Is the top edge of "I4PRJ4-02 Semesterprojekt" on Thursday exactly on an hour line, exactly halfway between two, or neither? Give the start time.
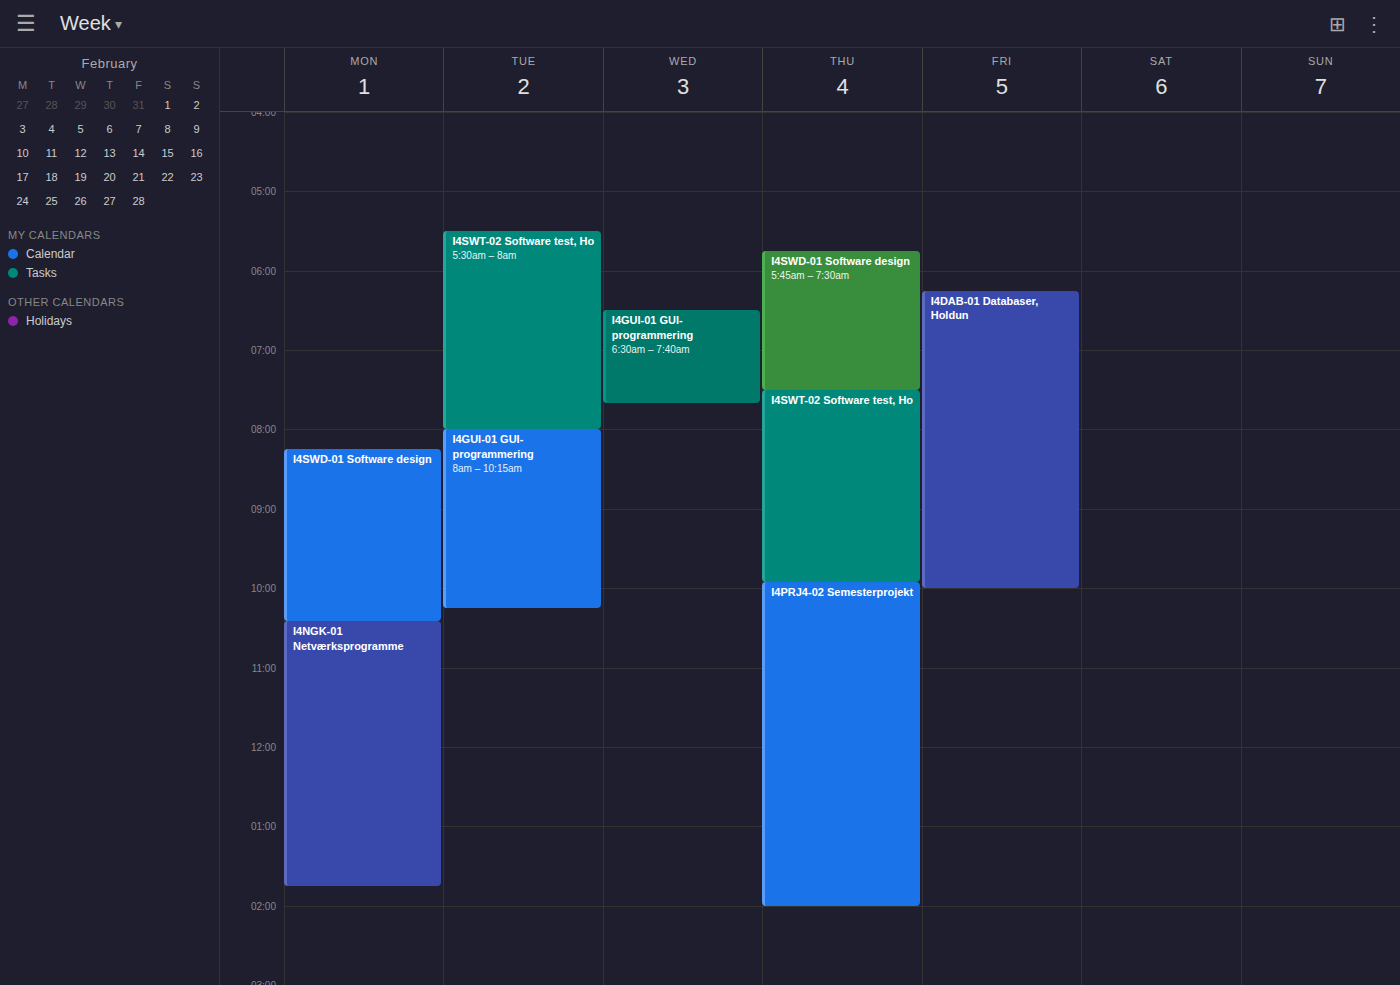
9:55 AM -- neither: 55 minutes below the 9 AM line and 5 minutes above the 10 AM line.